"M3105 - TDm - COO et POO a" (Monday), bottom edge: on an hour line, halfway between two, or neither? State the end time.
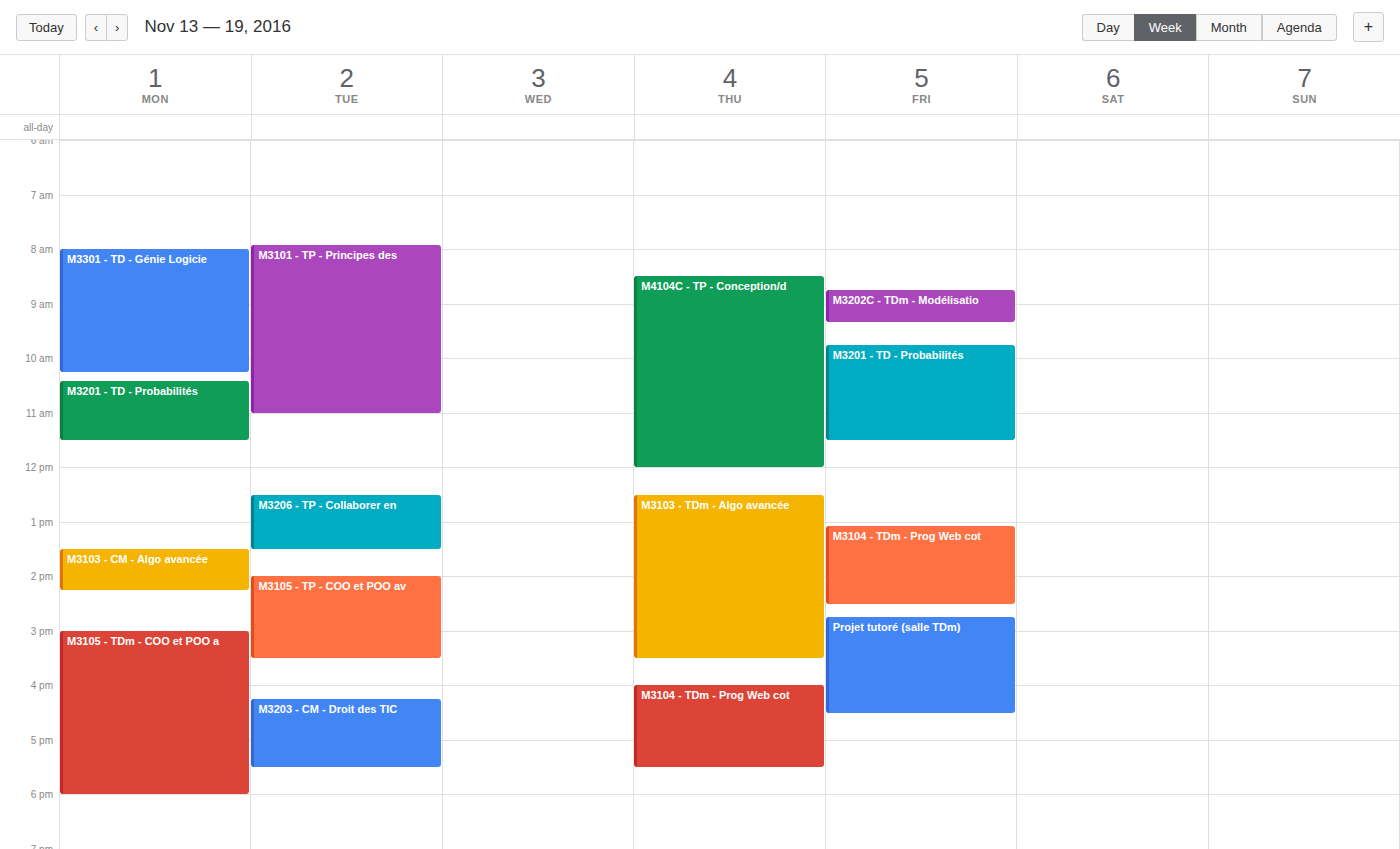
6:00 PM -- exactly on the 6 PM line.